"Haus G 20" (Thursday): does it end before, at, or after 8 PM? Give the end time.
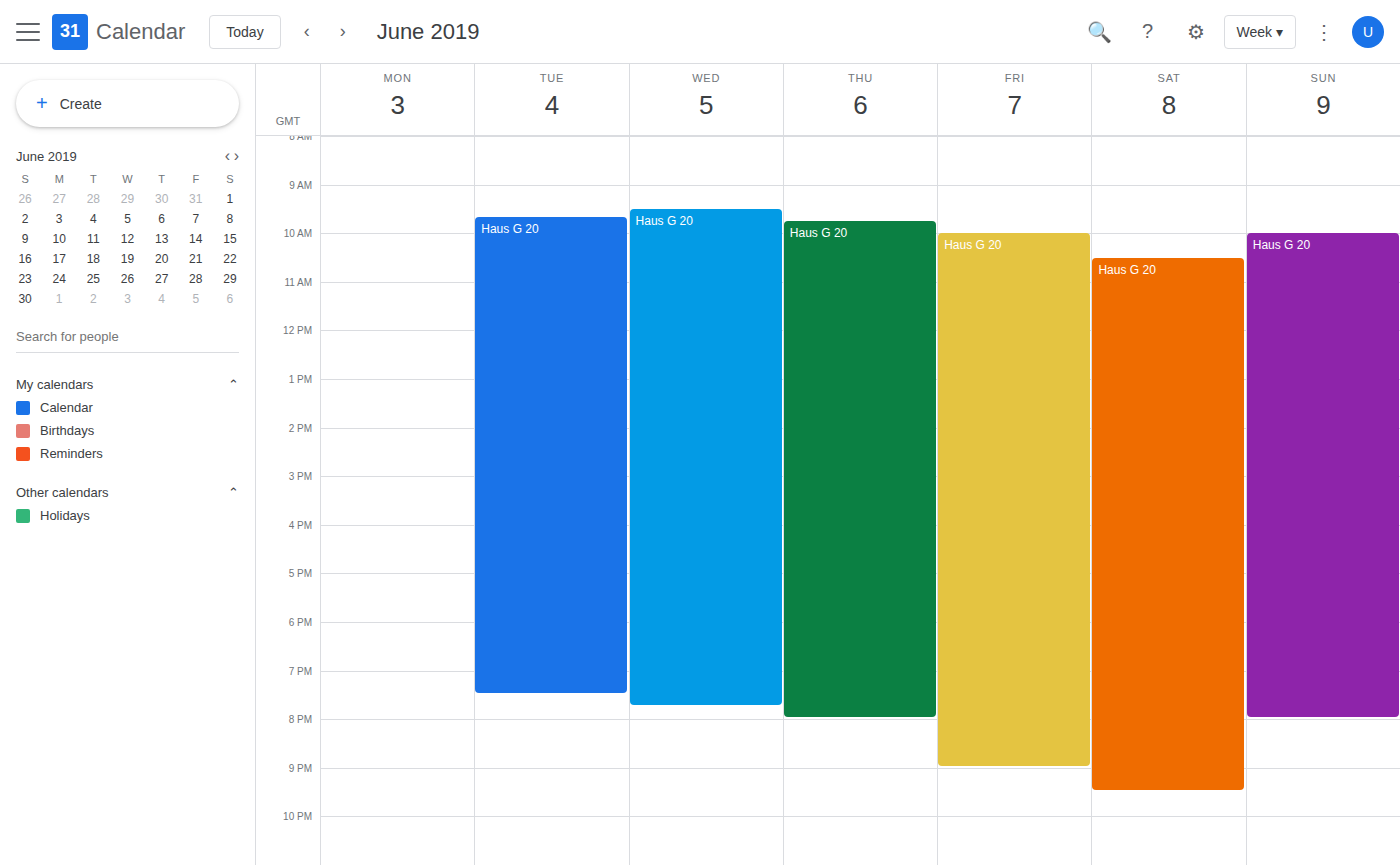
8:00 PM -- exactly at 8 PM, on the 8 PM line.